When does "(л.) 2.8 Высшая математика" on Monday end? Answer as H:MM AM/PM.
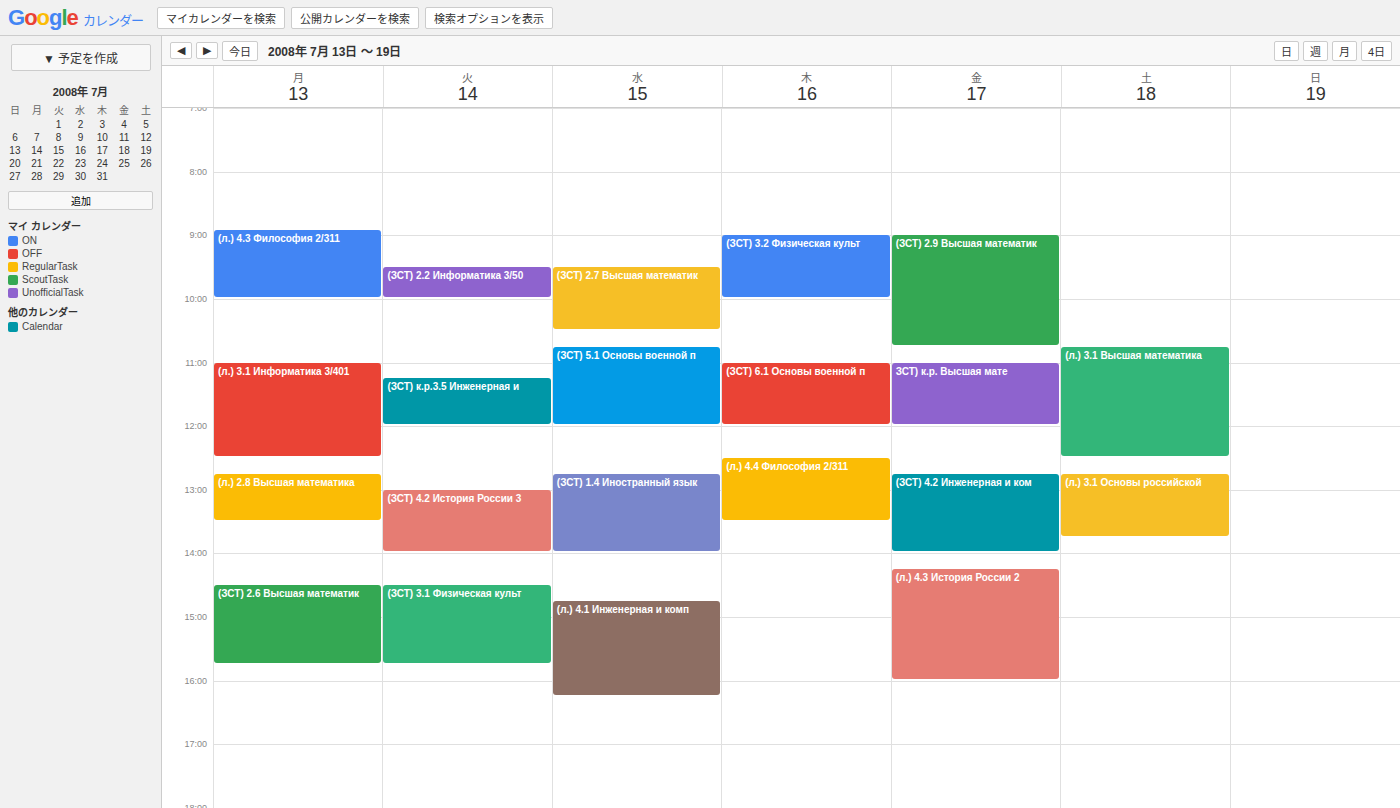
1:30 PM